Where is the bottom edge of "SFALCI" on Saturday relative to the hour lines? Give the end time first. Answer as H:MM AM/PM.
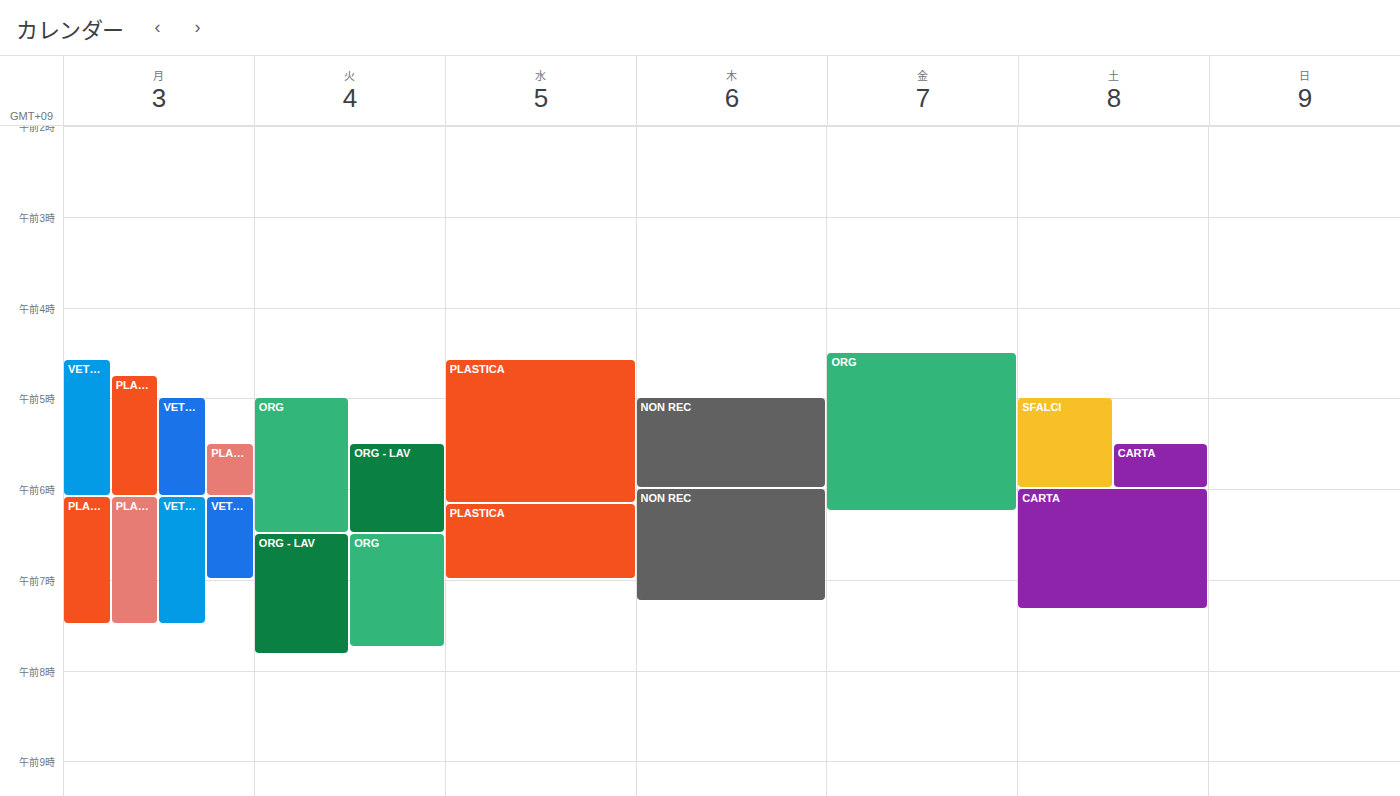
6:00 AM -- exactly on the 6 AM line.